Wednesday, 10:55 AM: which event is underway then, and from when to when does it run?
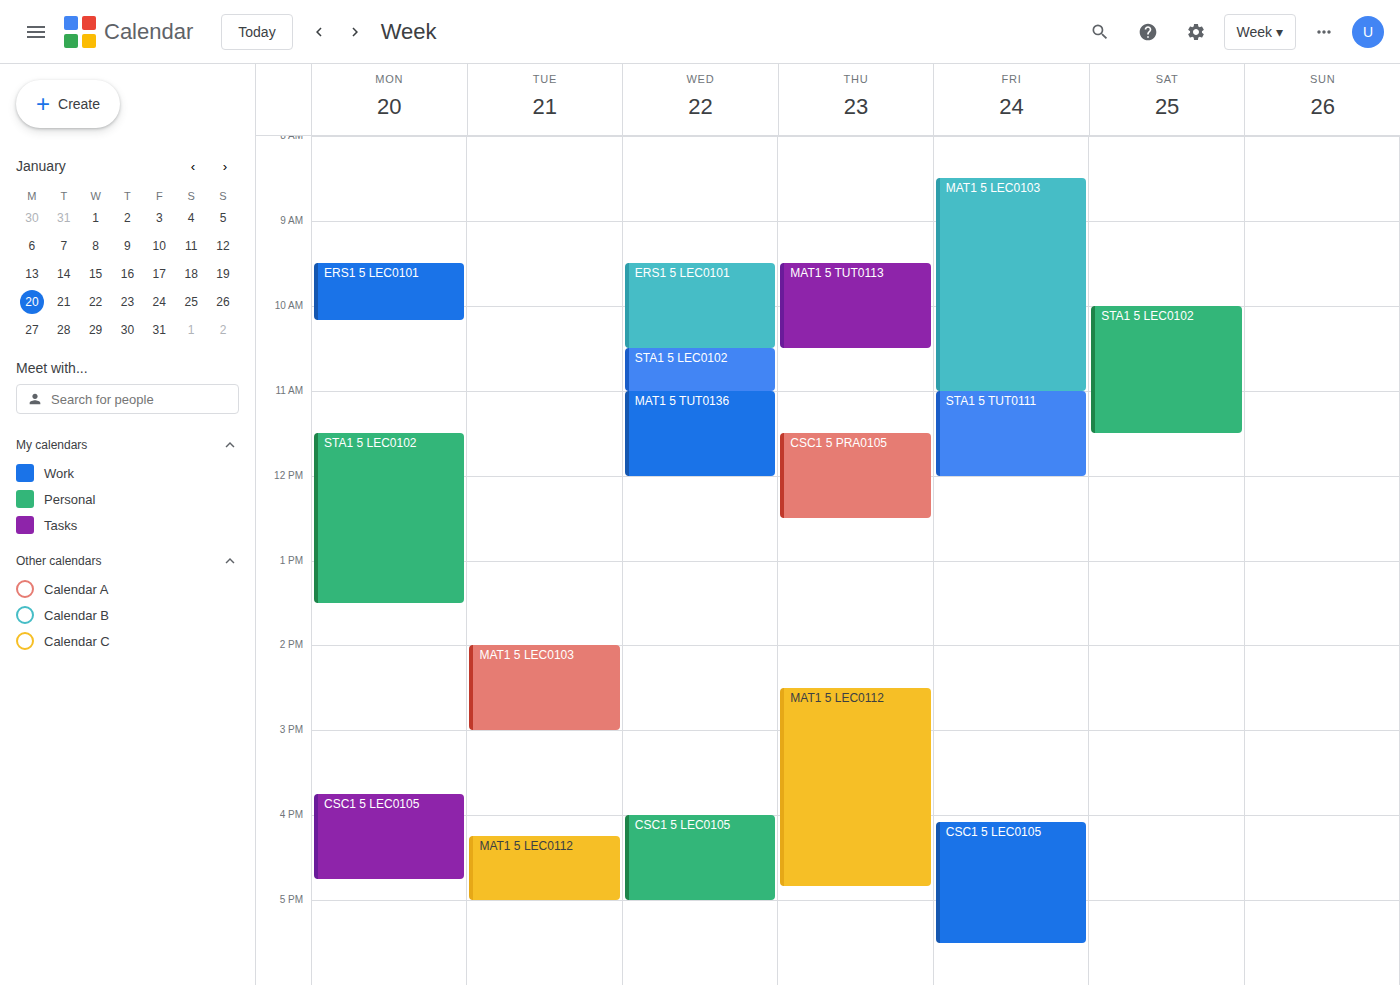
"STA1 5 LEC0102", 10:30 AM to 11:00 AM